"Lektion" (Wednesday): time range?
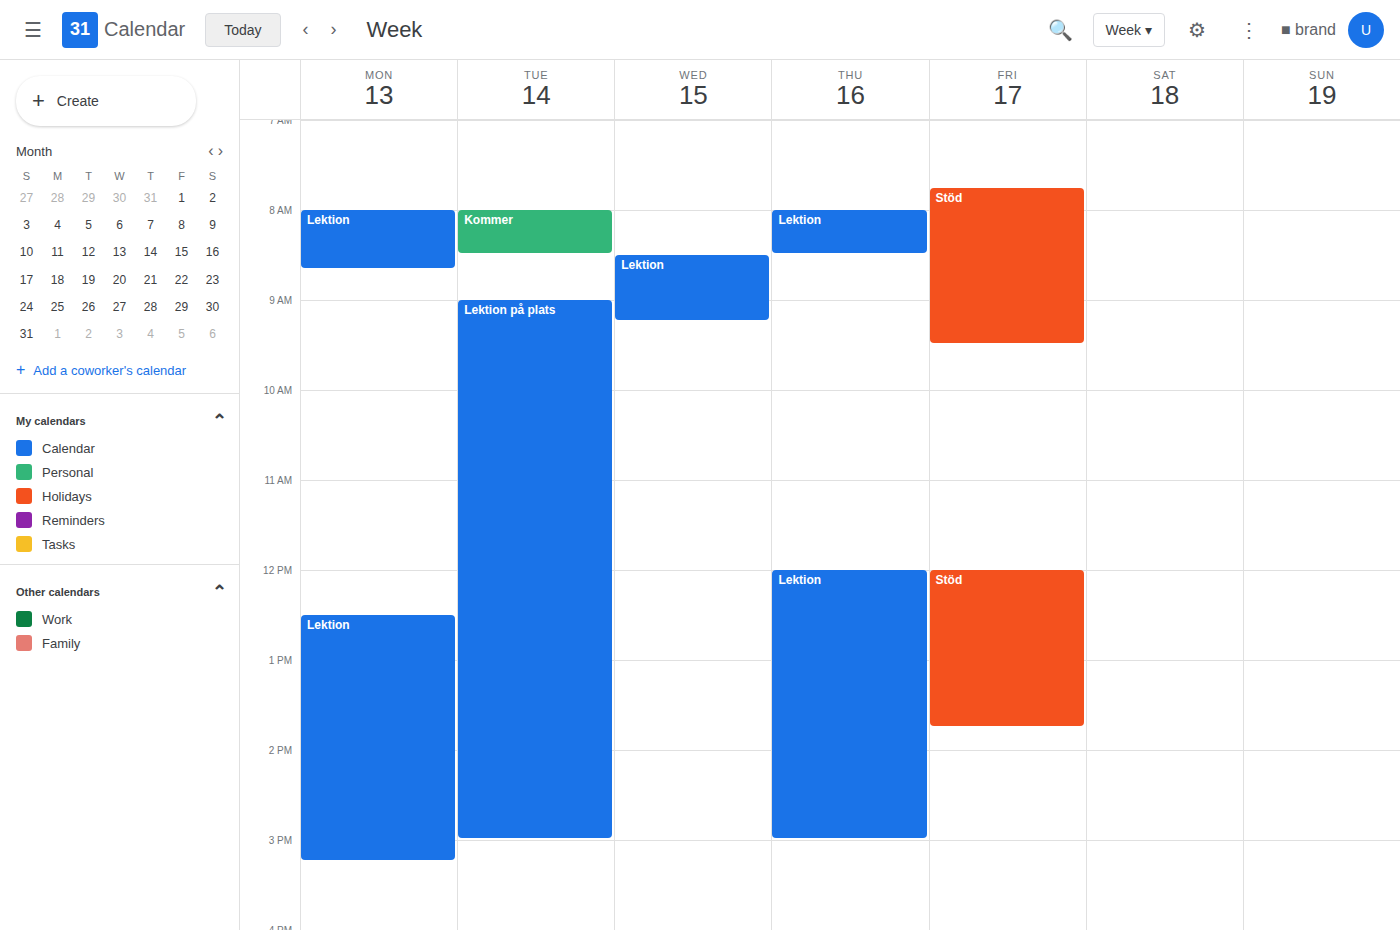
8:30 AM to 9:15 AM